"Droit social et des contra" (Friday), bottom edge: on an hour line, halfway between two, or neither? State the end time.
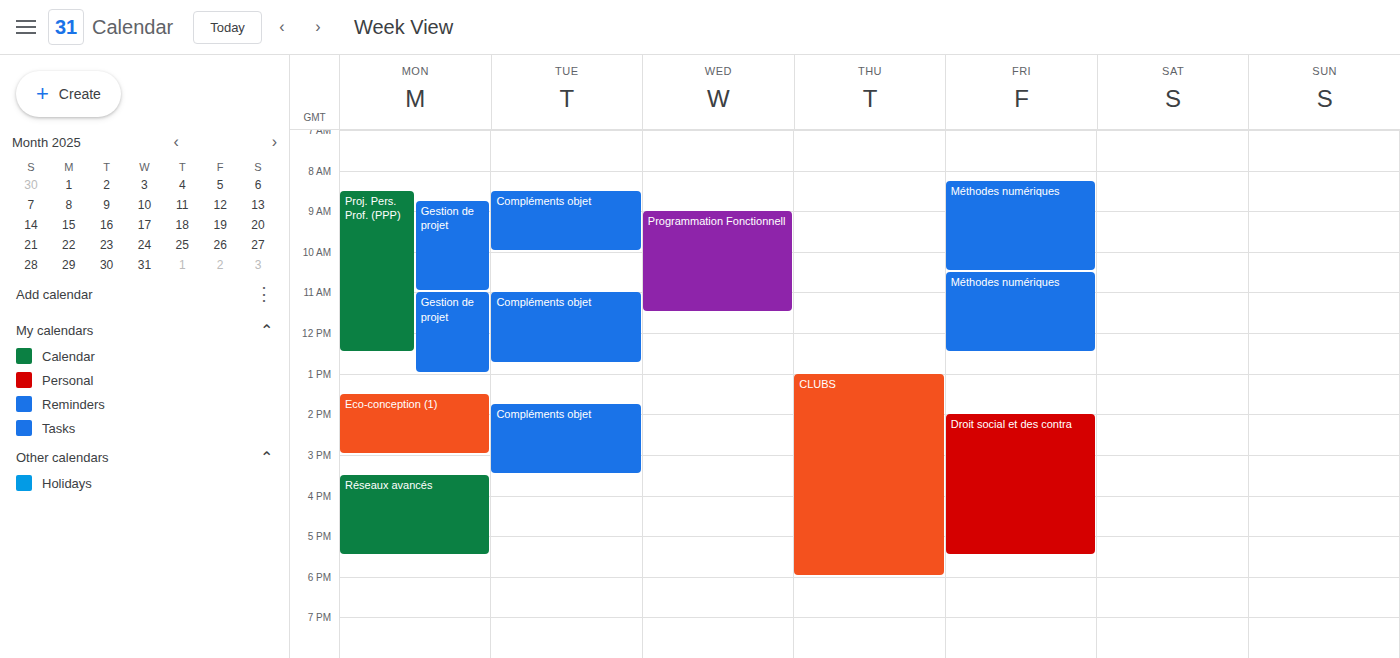
5:30 PM -- halfway between the 5 PM and 6 PM lines.